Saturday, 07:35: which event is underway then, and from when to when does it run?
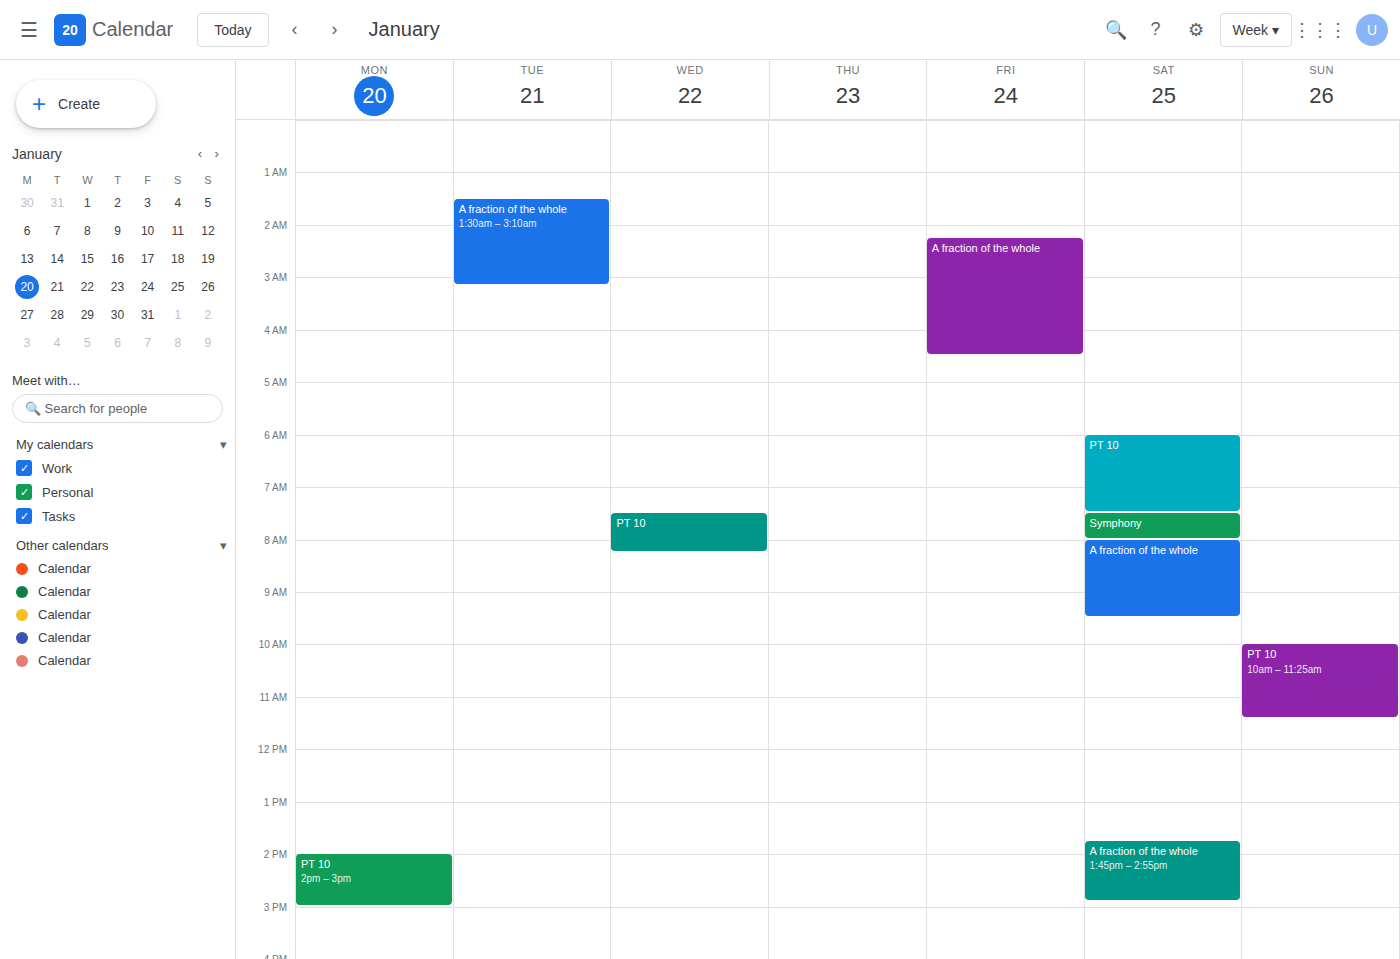
"Symphony", 07:30 to 08:00